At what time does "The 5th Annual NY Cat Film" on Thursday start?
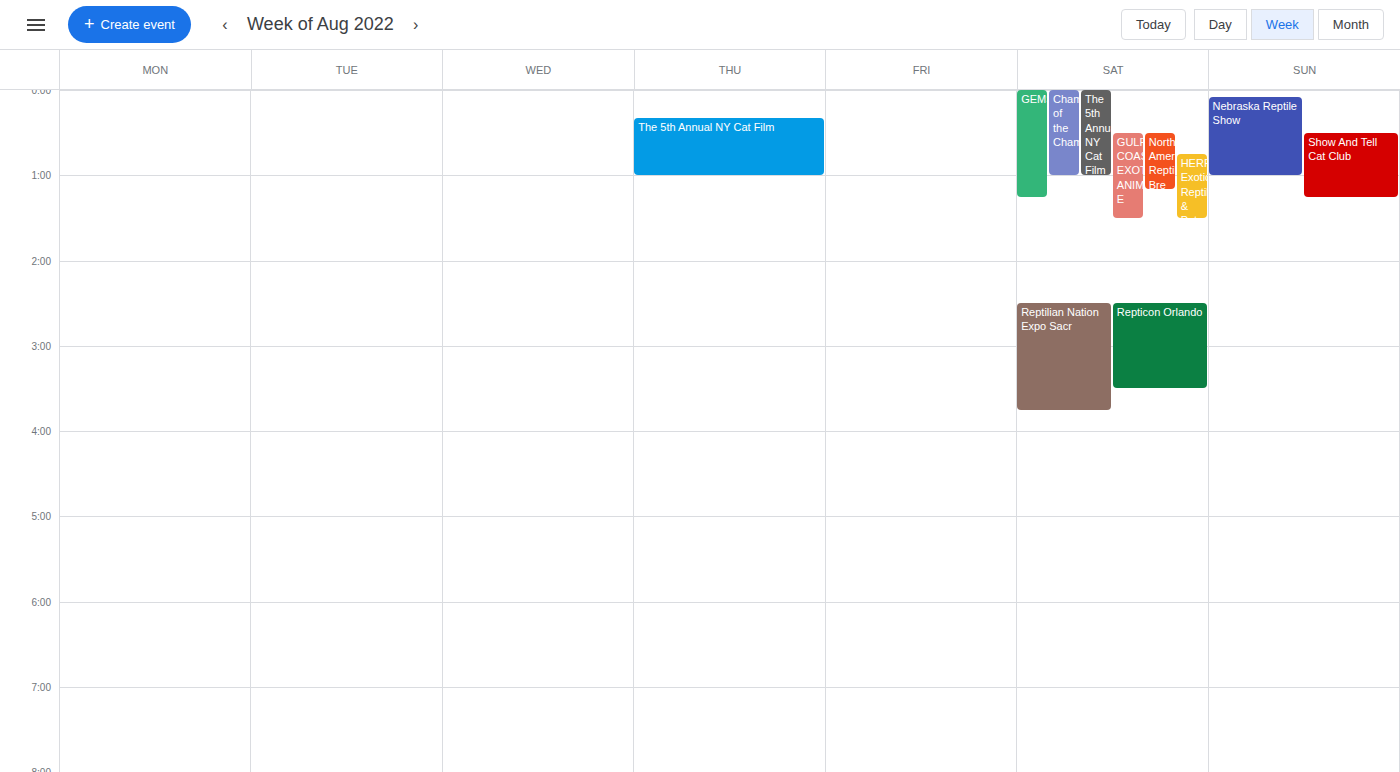
12:20 AM